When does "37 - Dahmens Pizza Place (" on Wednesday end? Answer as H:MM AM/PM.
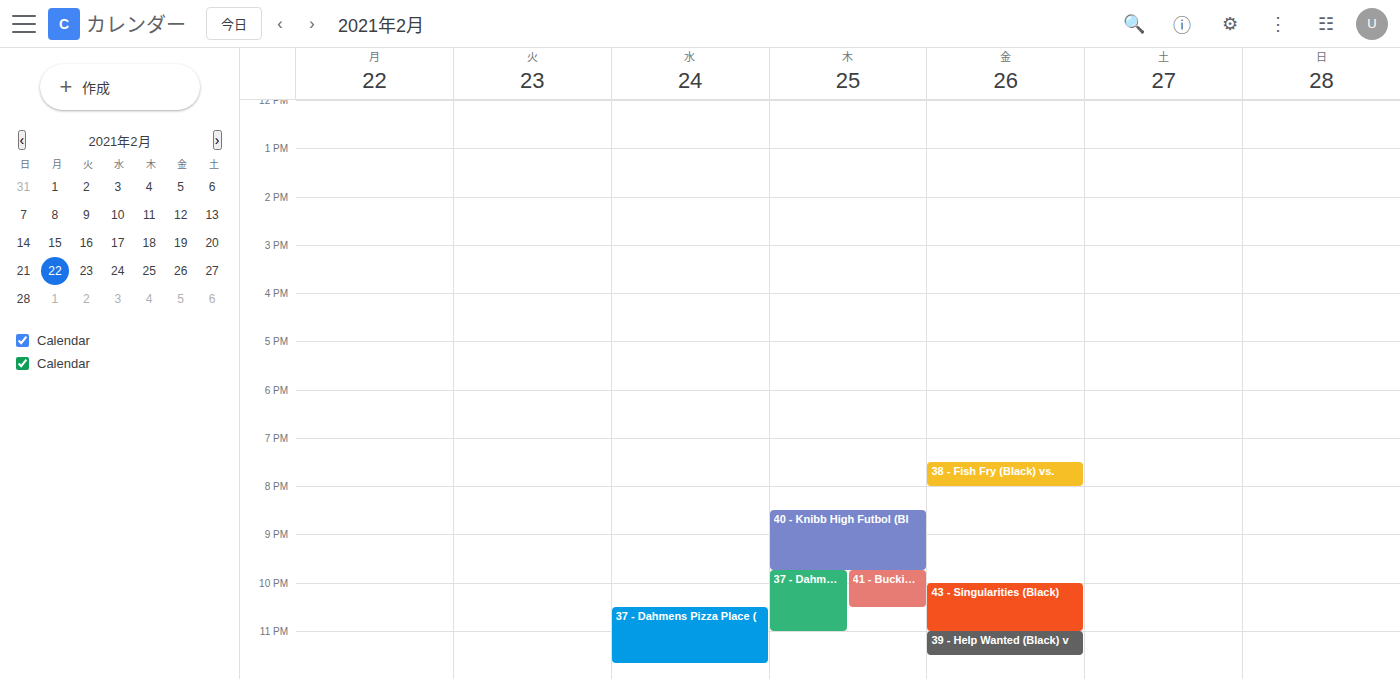
11:40 PM